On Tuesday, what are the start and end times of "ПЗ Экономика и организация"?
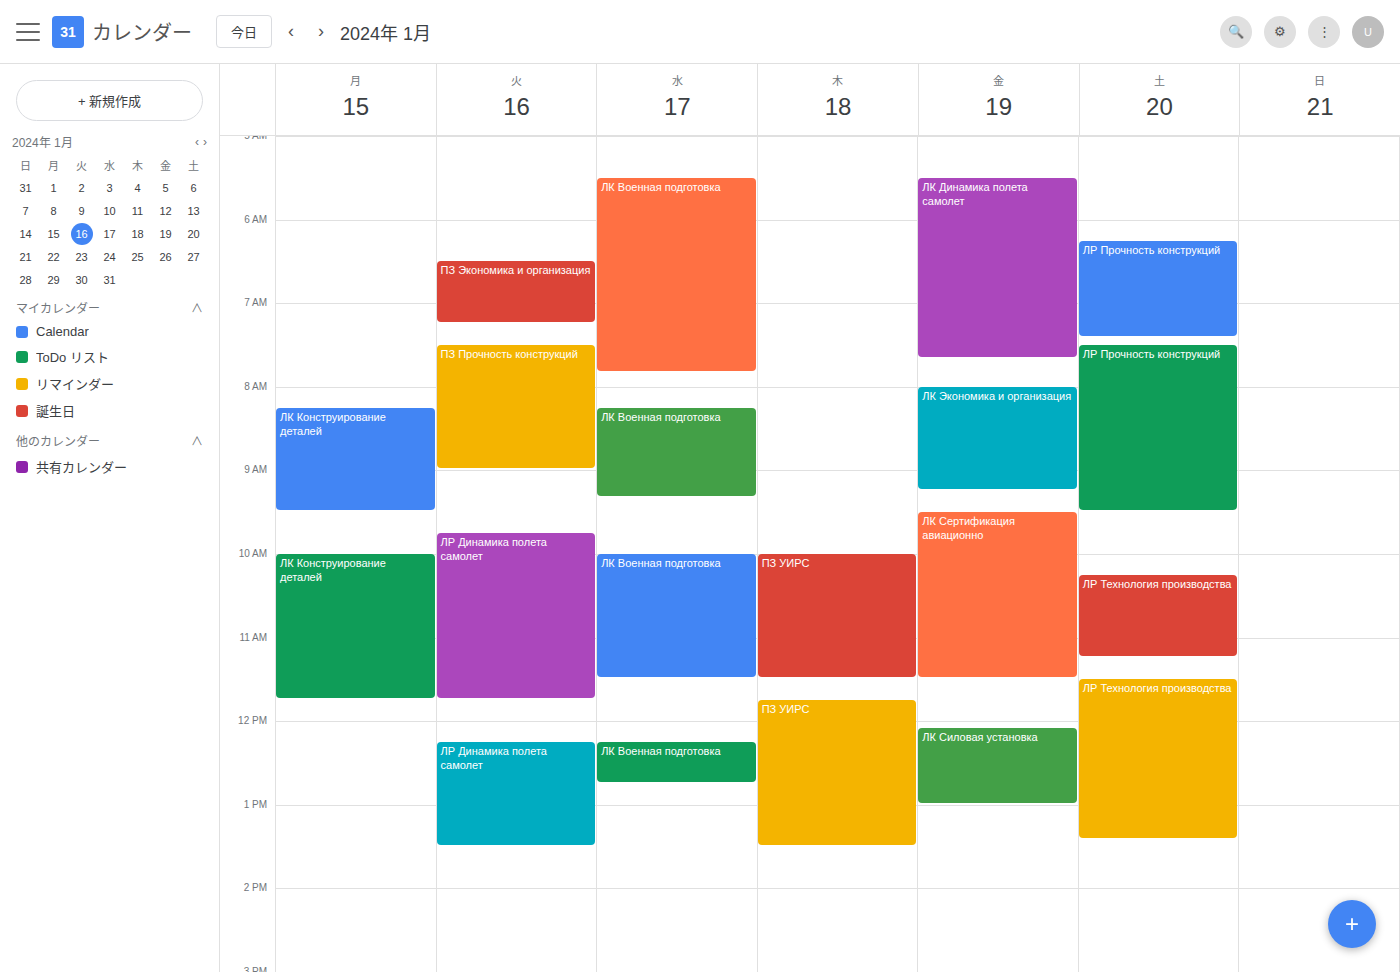
6:30 AM to 7:15 AM